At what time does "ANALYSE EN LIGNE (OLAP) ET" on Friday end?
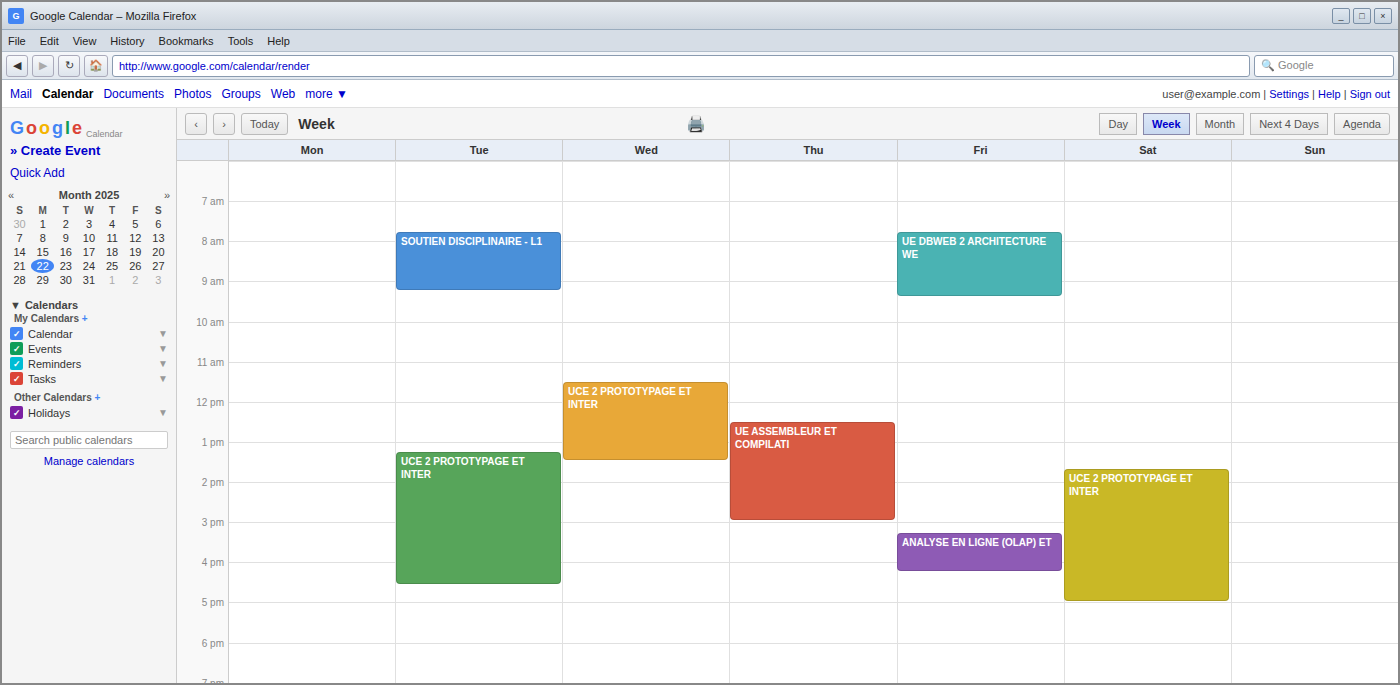
16:15